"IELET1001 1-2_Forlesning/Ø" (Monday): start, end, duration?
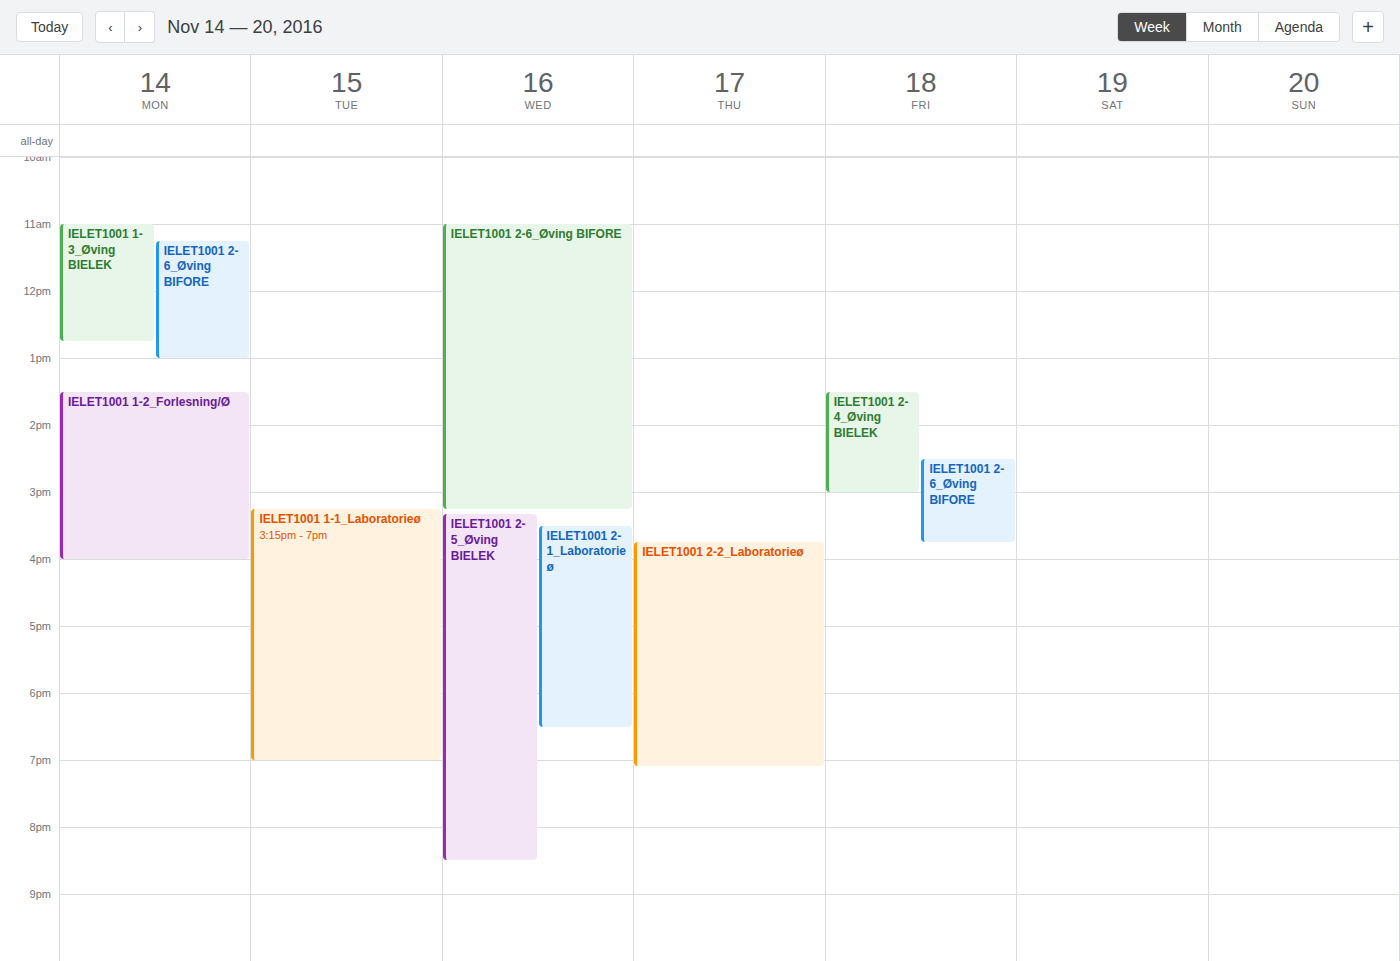
1:30 PM to 4:00 PM, 2 hours 30 minutes